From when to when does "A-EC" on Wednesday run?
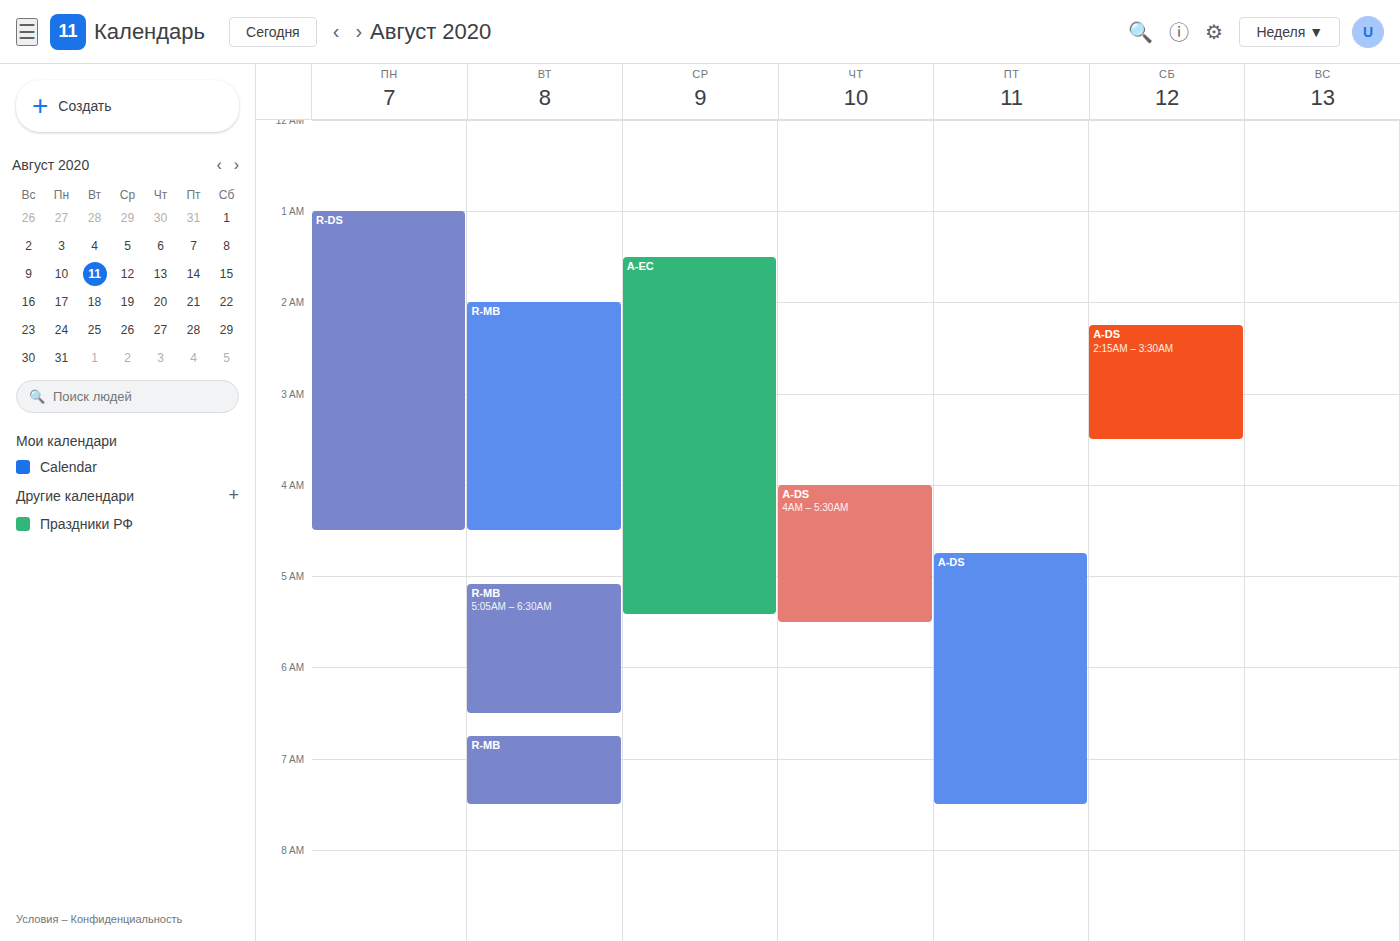
1:30 AM to 5:25 AM